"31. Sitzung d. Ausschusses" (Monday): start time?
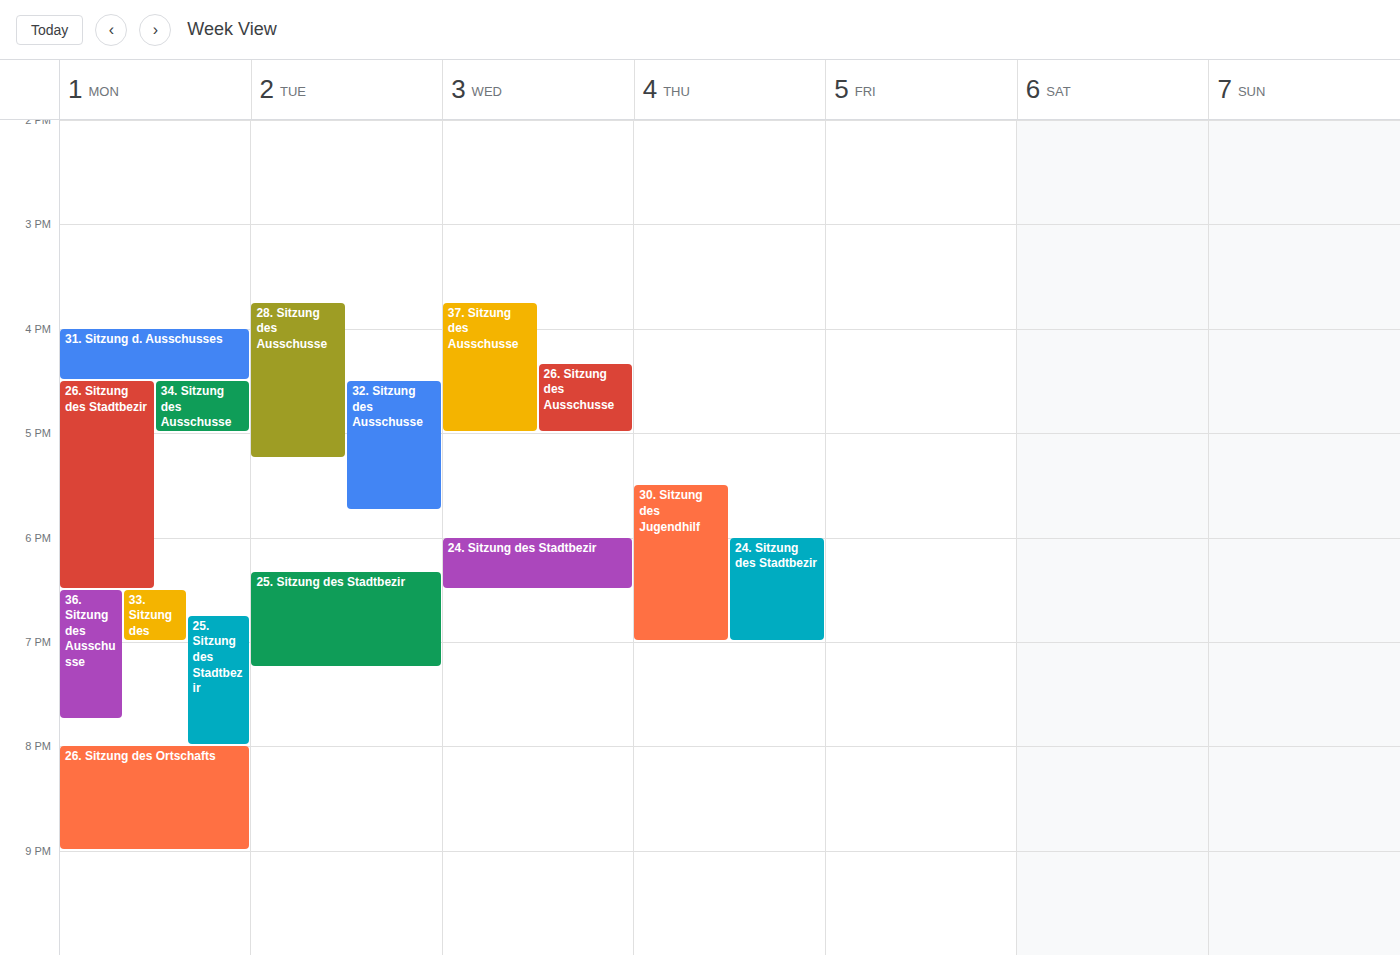
4:00 PM